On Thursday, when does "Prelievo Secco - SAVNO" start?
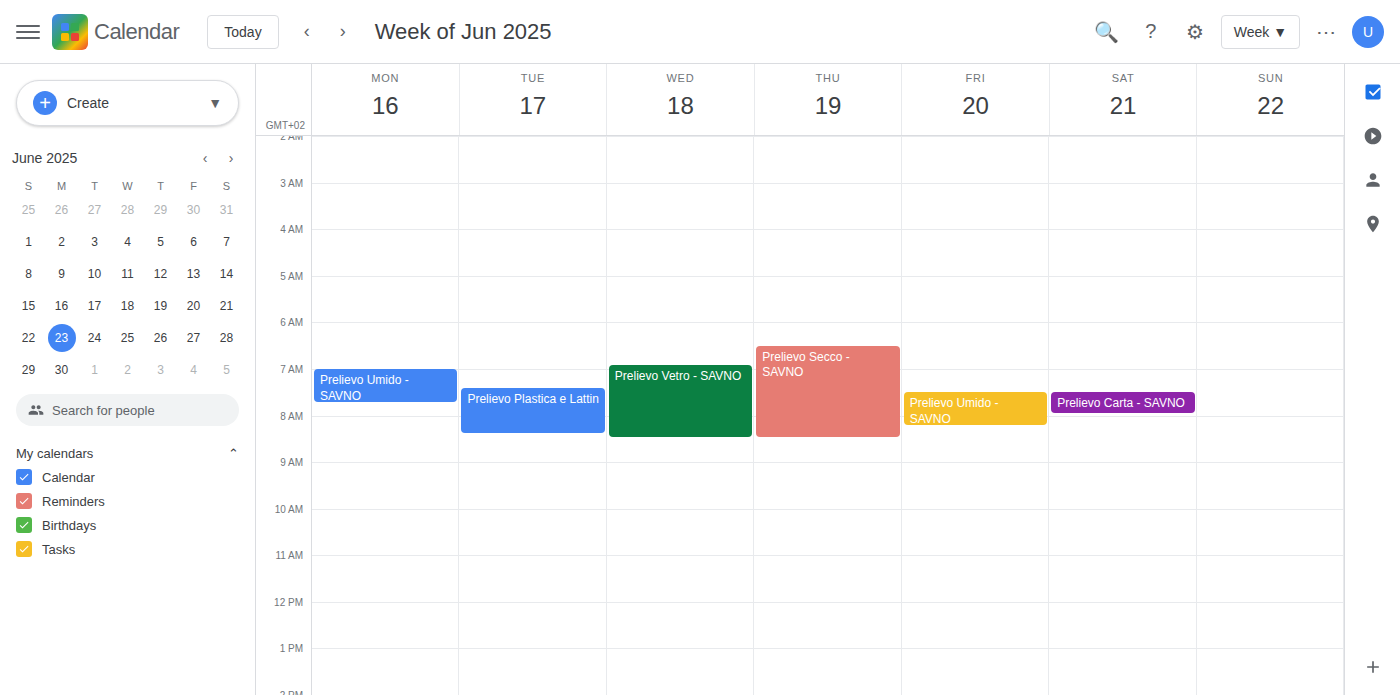
06:30